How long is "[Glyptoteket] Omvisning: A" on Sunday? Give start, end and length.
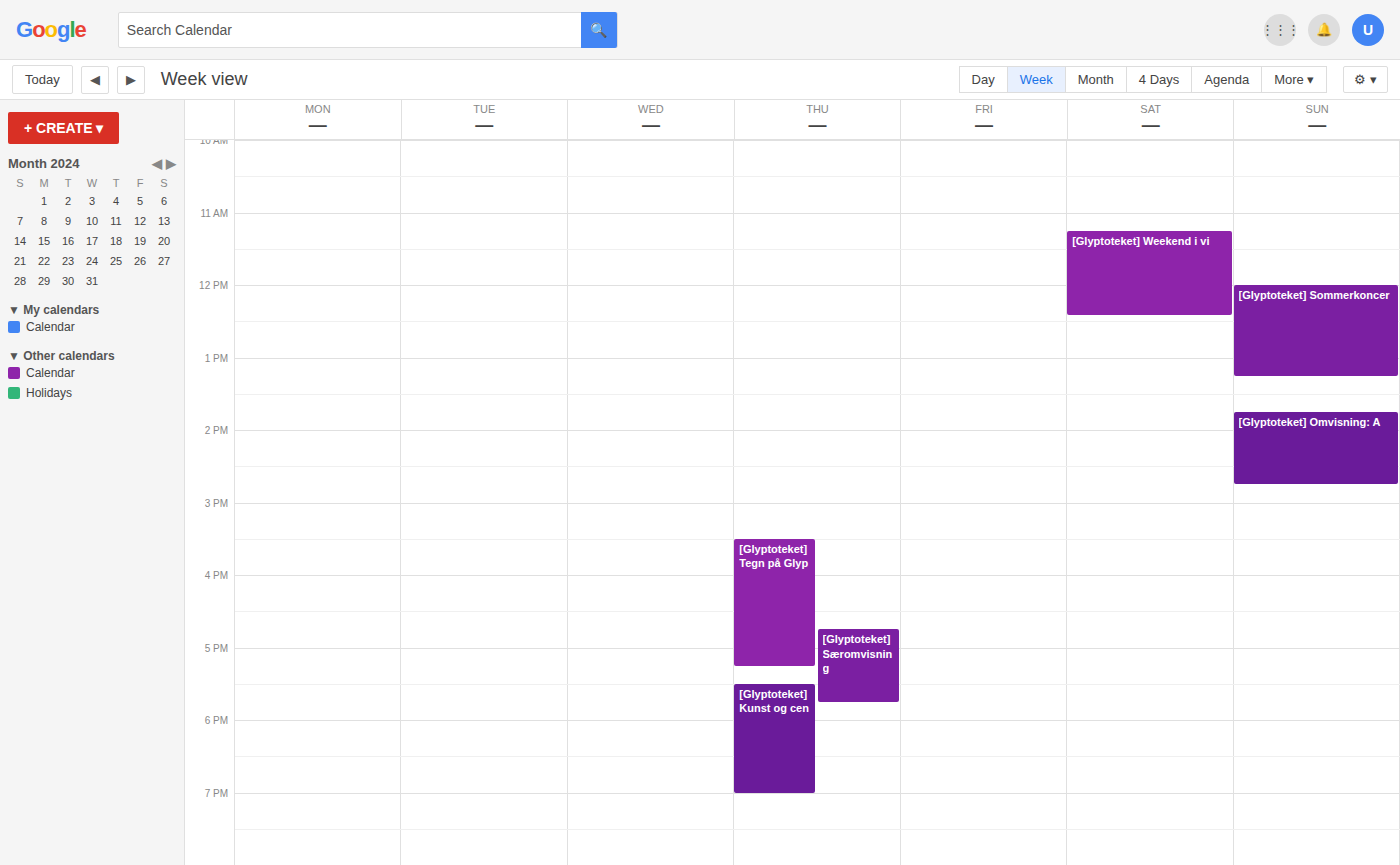
1:45 PM to 2:45 PM, 1 hour